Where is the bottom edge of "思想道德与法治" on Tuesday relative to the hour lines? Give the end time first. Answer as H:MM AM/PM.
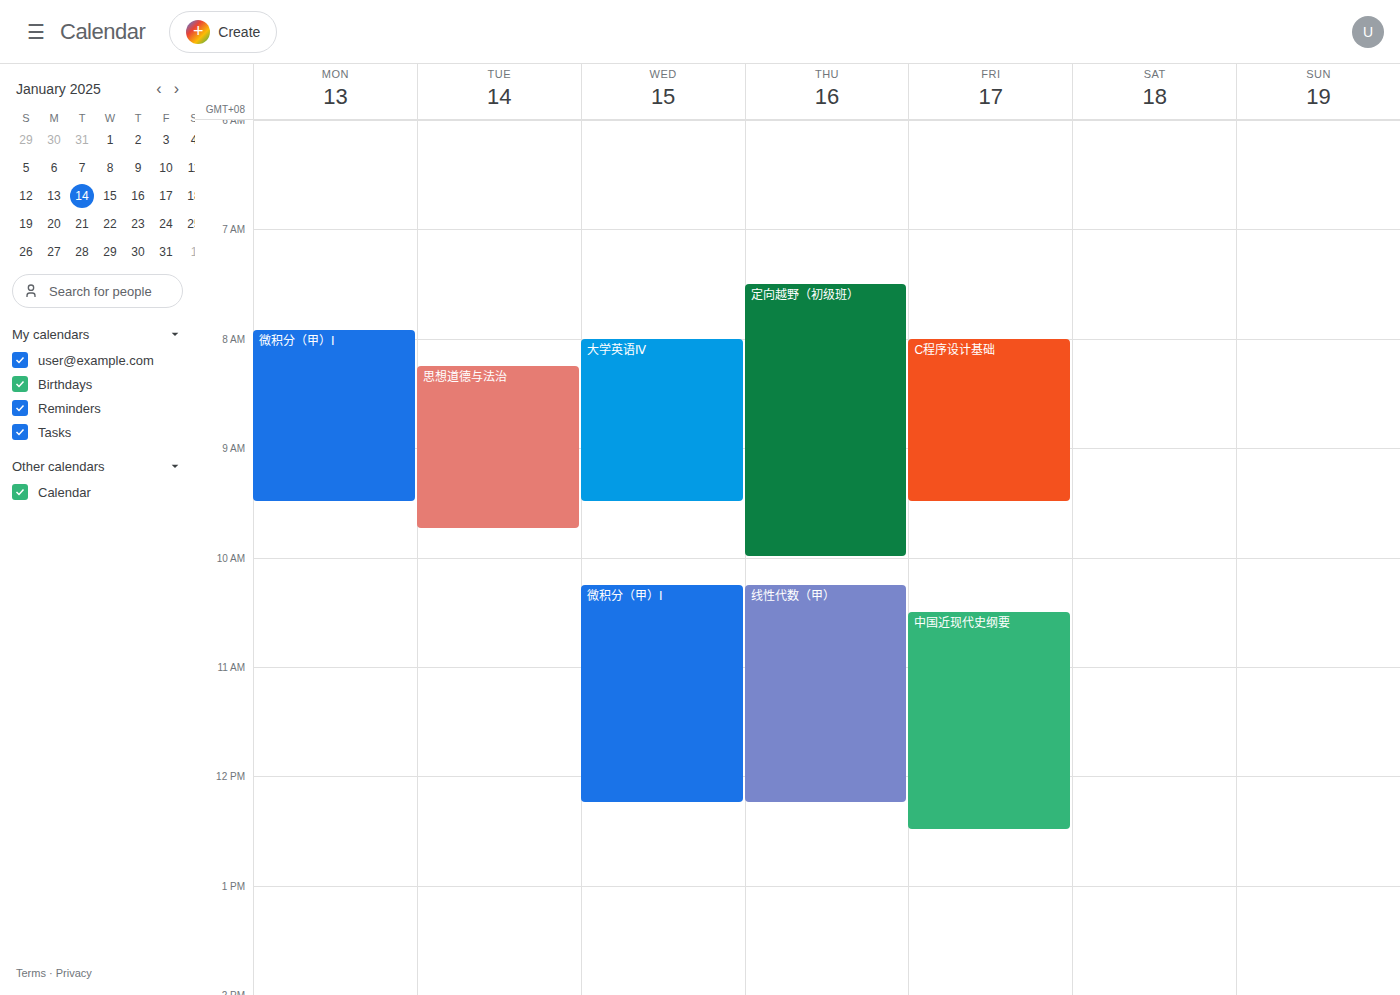
9:45 AM -- neither: three quarters of the way from the 9 AM line to the 10 AM line.